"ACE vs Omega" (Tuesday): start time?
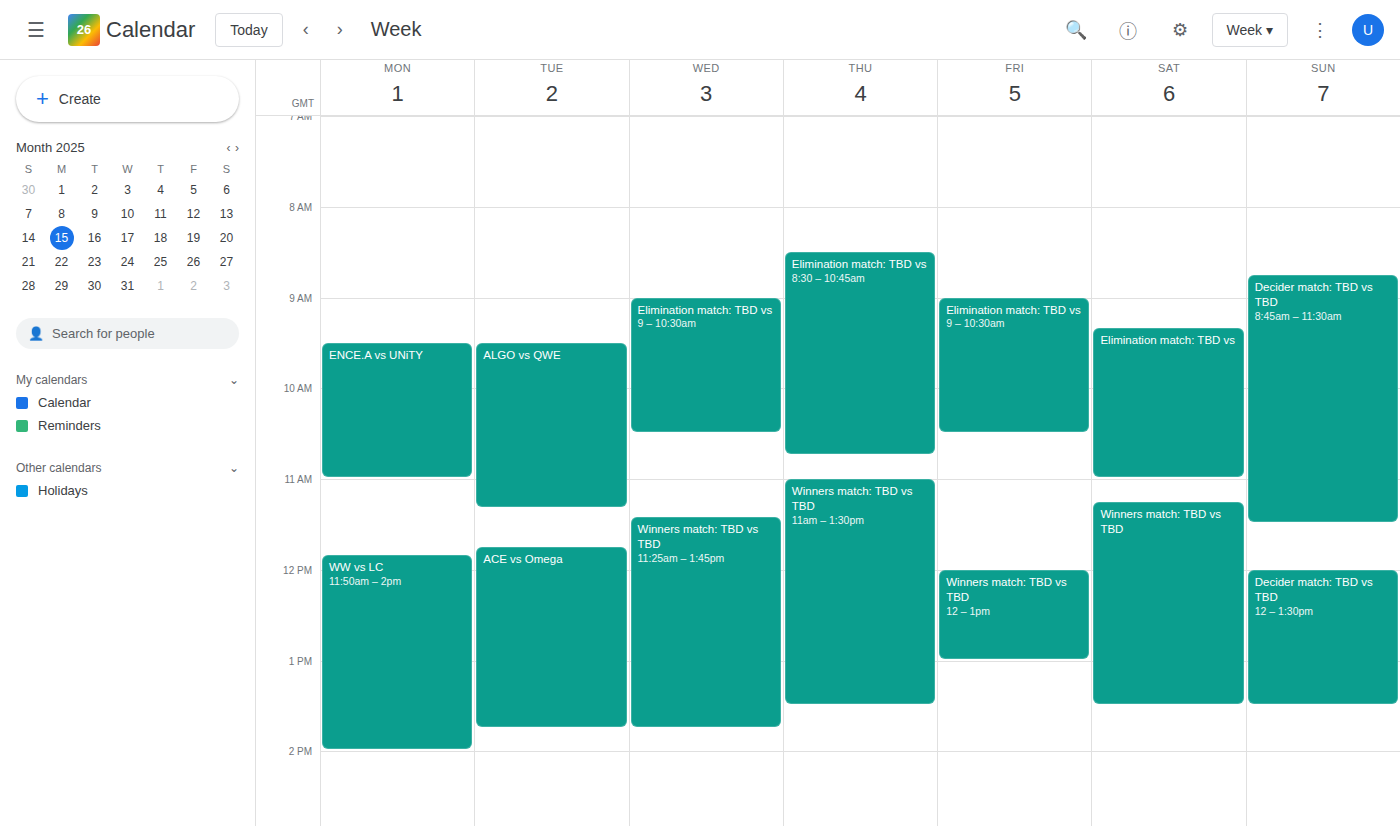
11:45 AM